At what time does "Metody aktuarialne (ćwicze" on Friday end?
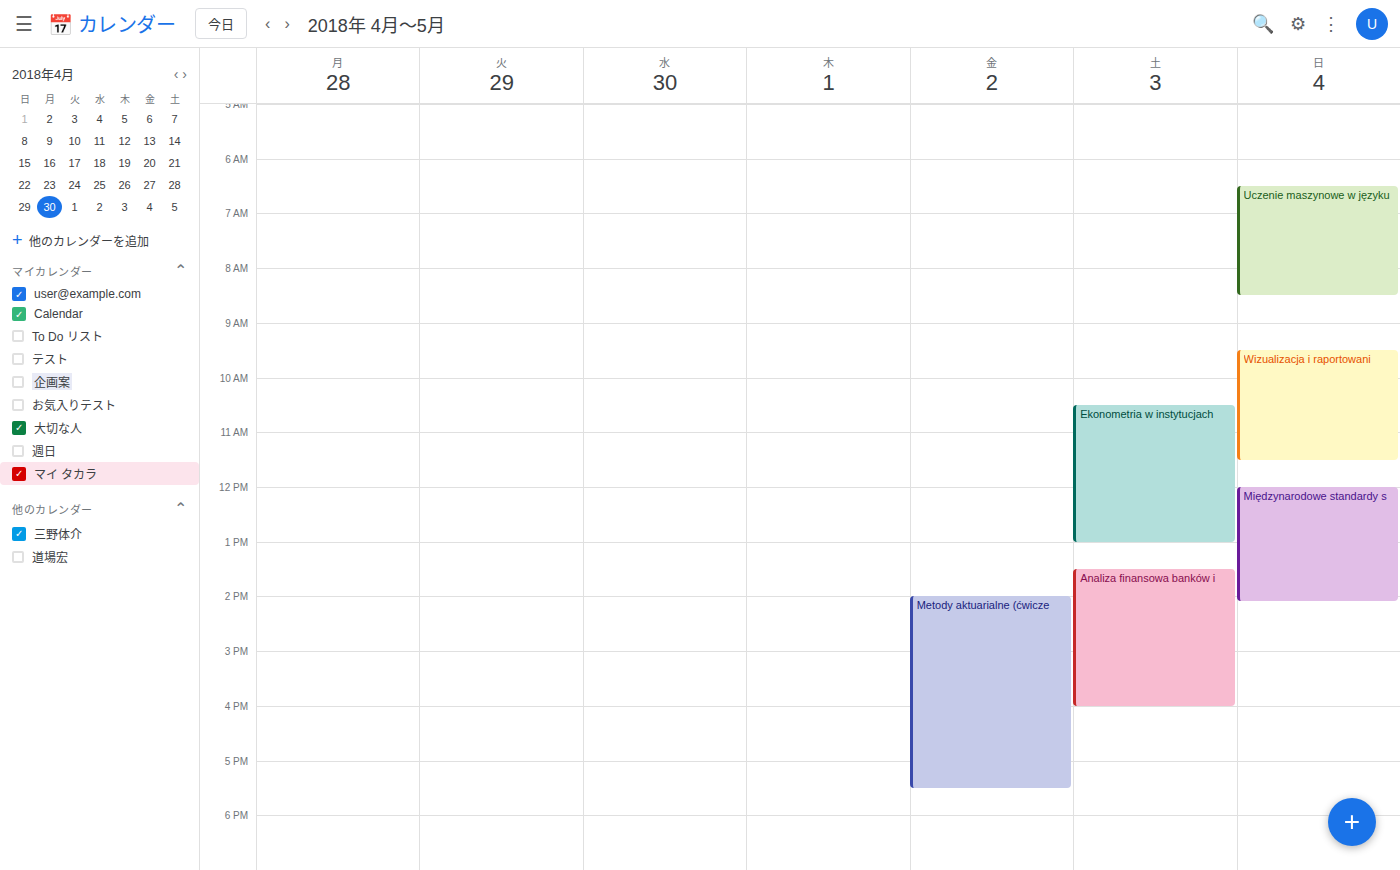
5:30 PM